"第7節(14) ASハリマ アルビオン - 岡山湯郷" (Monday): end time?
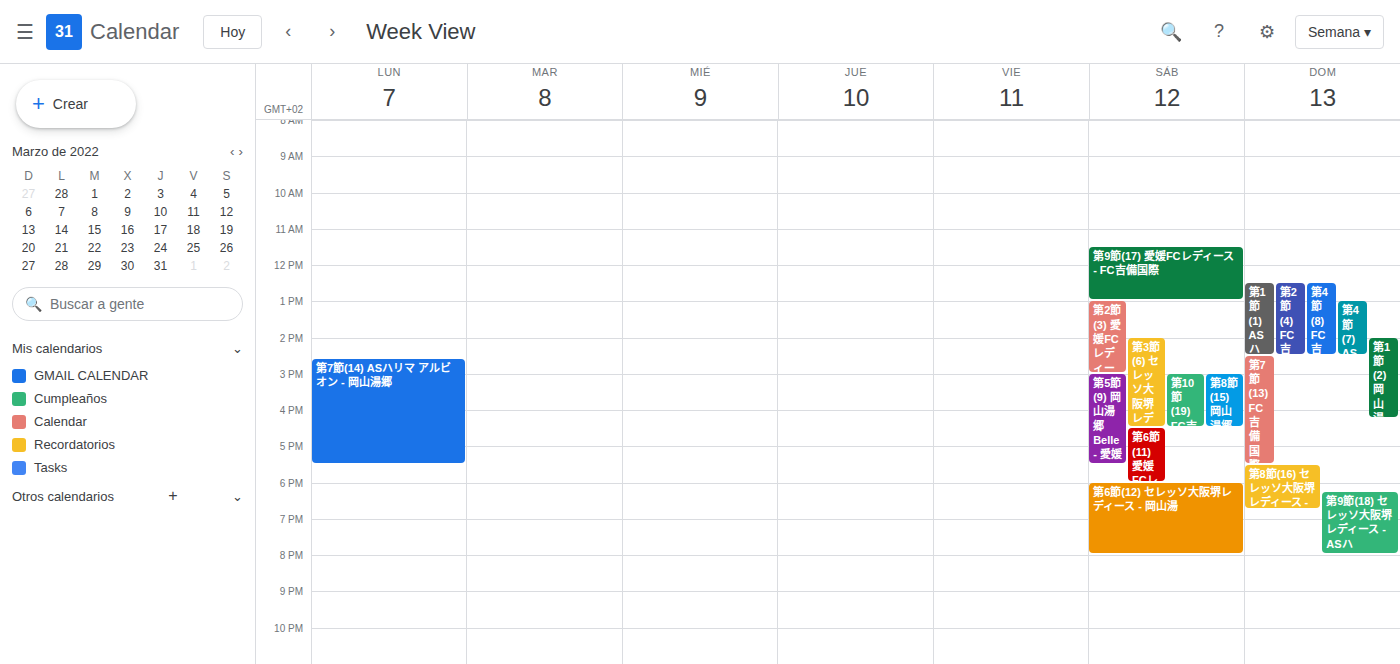
5:30 PM